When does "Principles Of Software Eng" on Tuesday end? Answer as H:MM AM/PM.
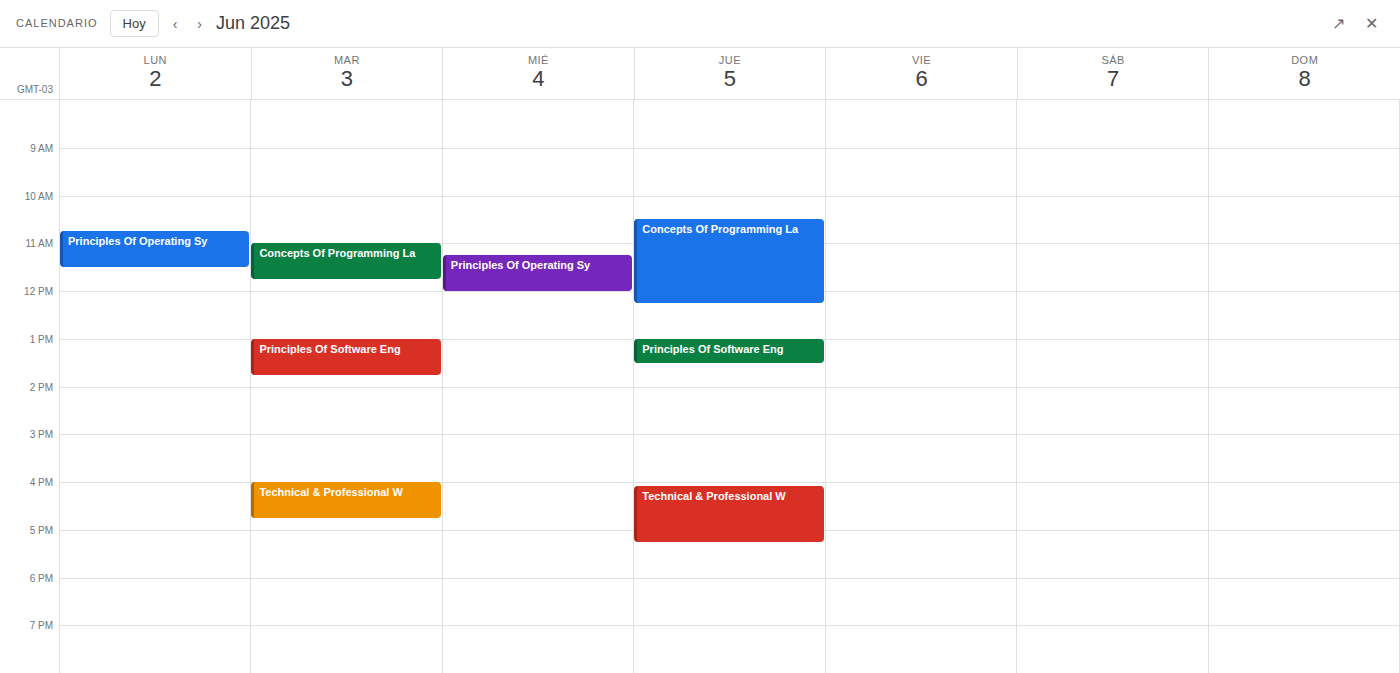
1:45 PM